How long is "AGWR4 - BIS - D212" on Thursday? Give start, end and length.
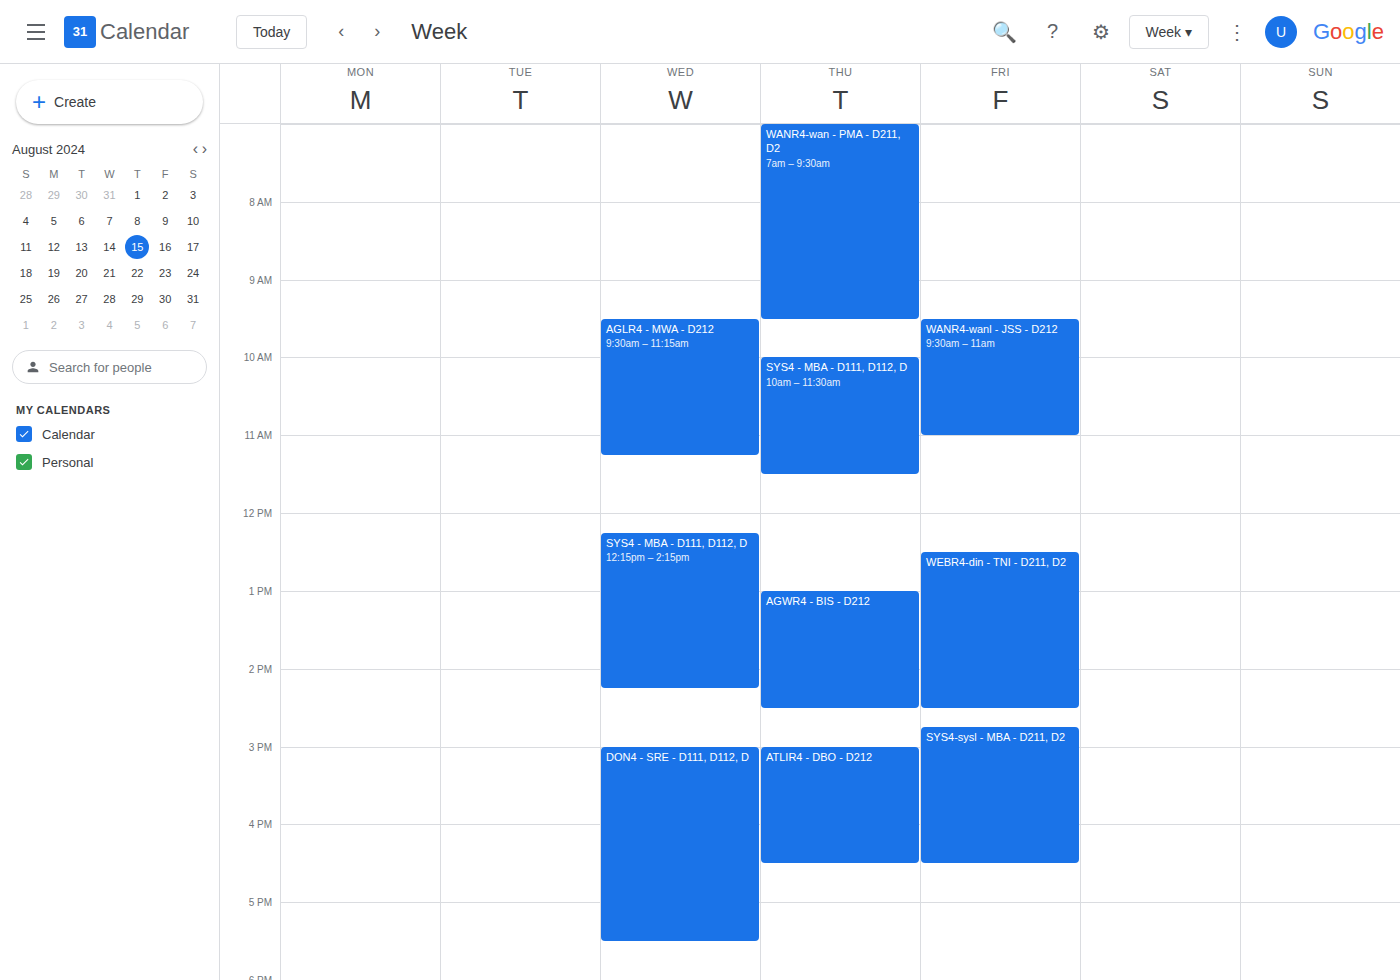
1:00 PM to 2:30 PM, 1 hour 30 minutes